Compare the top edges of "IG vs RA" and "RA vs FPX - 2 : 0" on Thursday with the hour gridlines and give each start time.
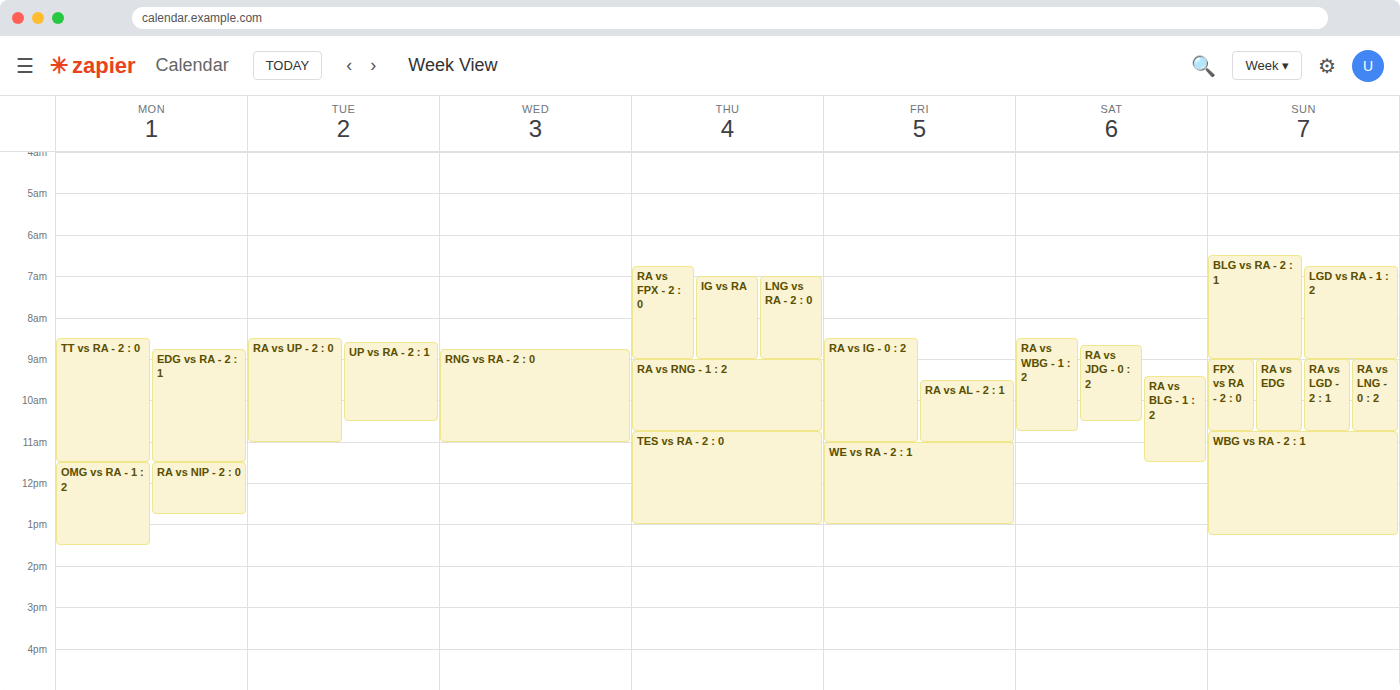
"IG vs RA": 7:00 AM, exactly on the 7 AM line. "RA vs FPX - 2 : 0": 6:45 AM, neither: three quarters of the way from the 6 AM line to the 7 AM line.